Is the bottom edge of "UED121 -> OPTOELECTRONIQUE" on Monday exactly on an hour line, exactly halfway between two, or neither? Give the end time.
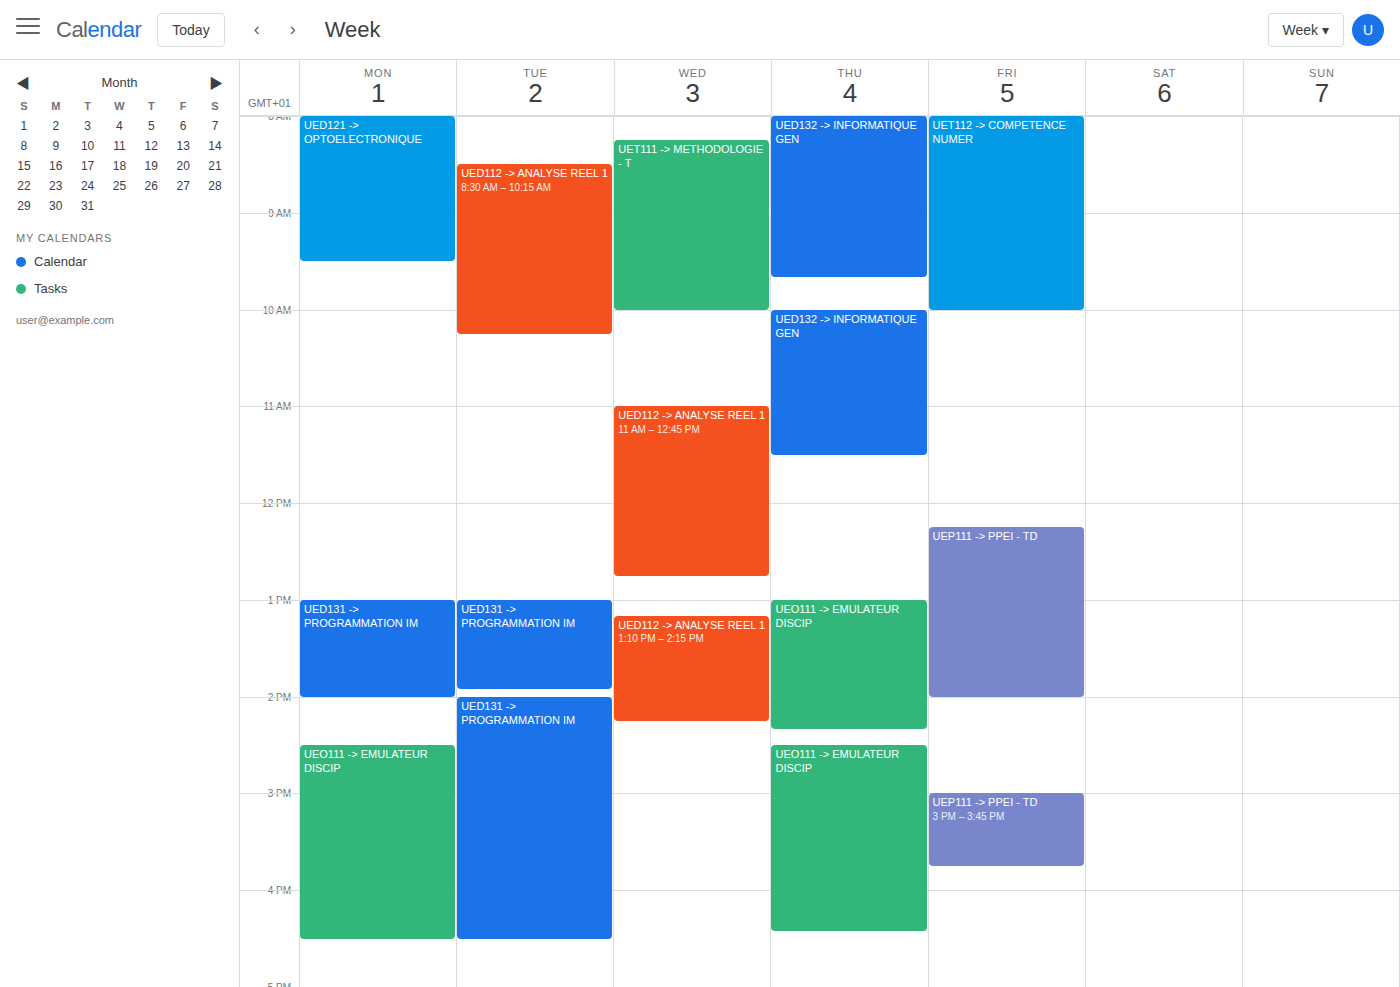
9:30 AM -- halfway between the 9 AM and 10 AM lines.